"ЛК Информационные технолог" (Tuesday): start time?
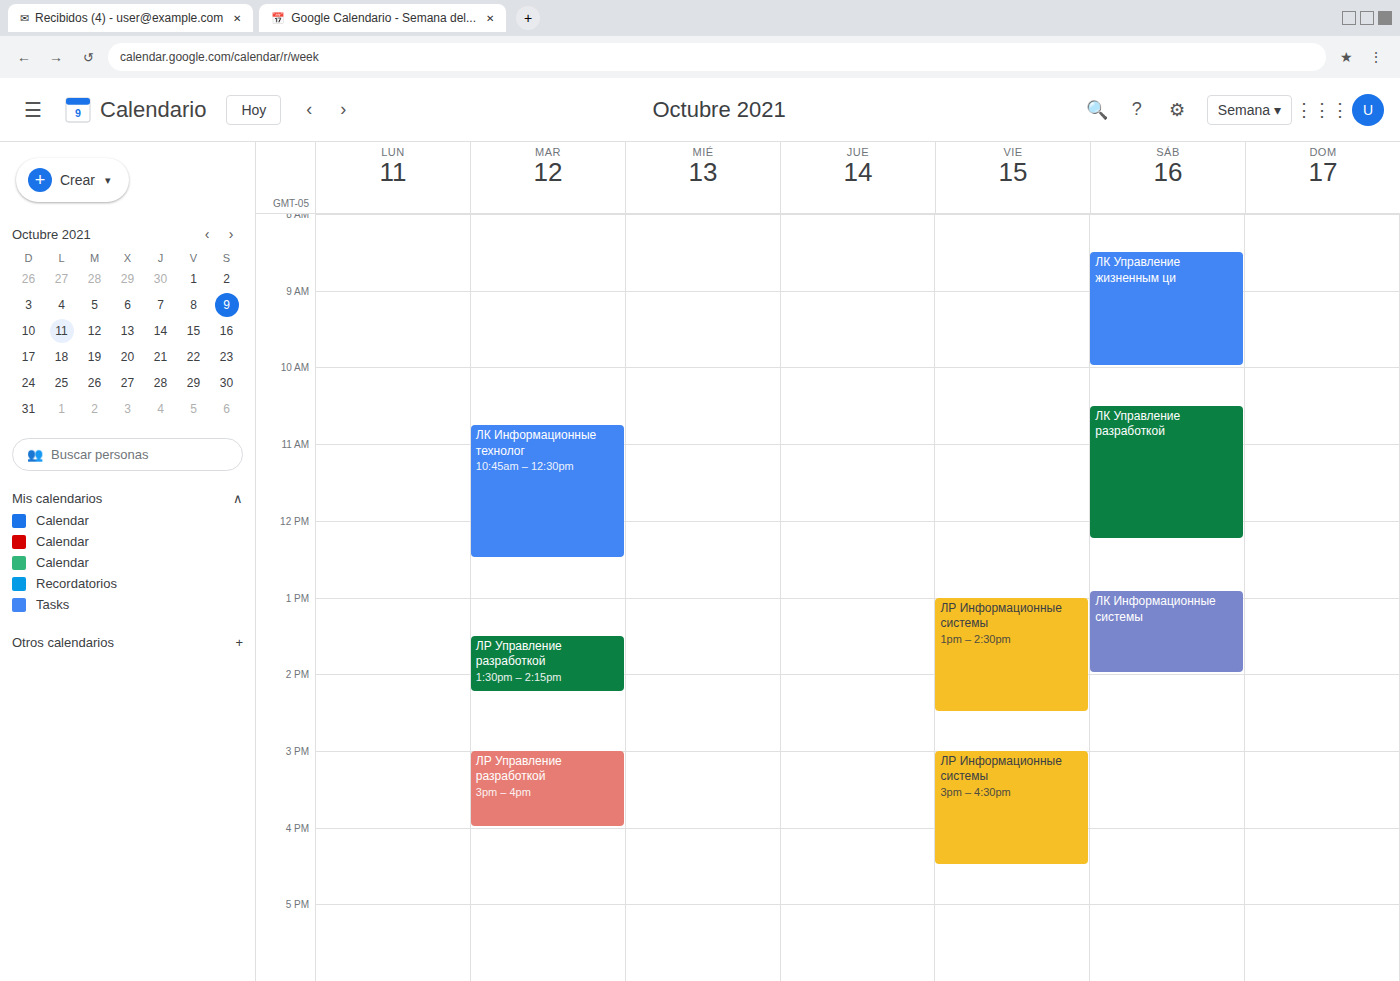
10:45 AM